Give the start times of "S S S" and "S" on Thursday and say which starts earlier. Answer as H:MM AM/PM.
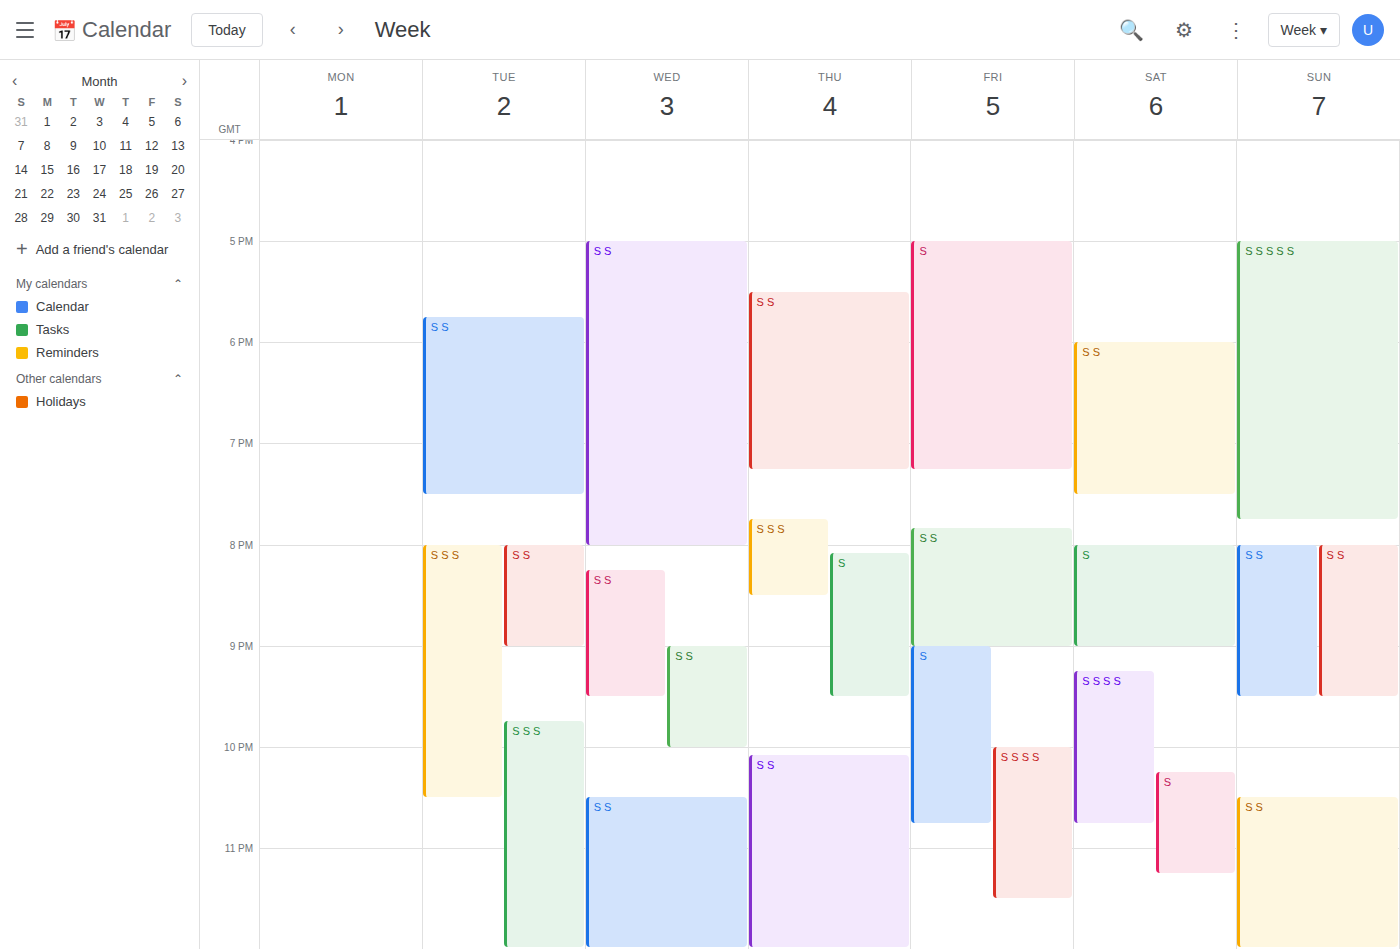
"S S S" 7:45 PM; "S" 8:05 PM.